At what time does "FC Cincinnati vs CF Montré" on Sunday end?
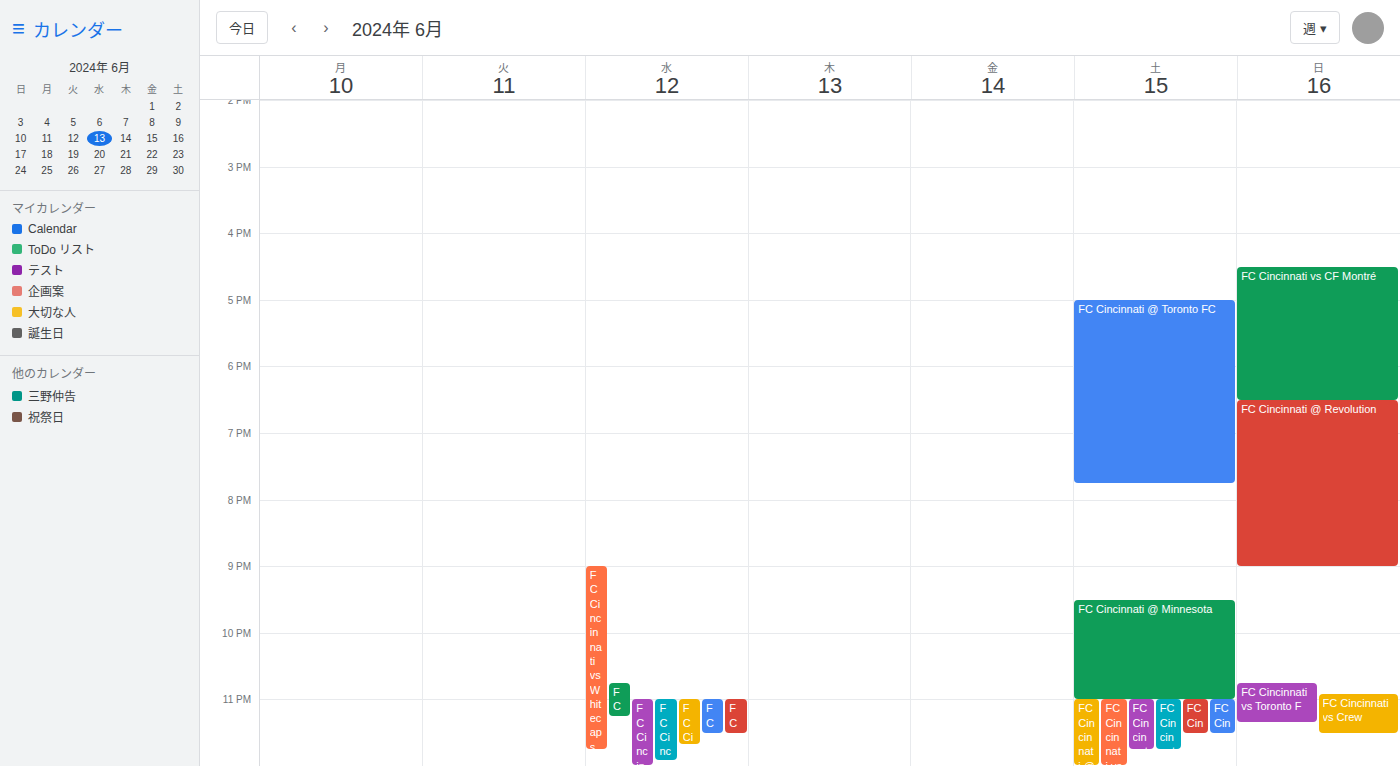
6:30 PM